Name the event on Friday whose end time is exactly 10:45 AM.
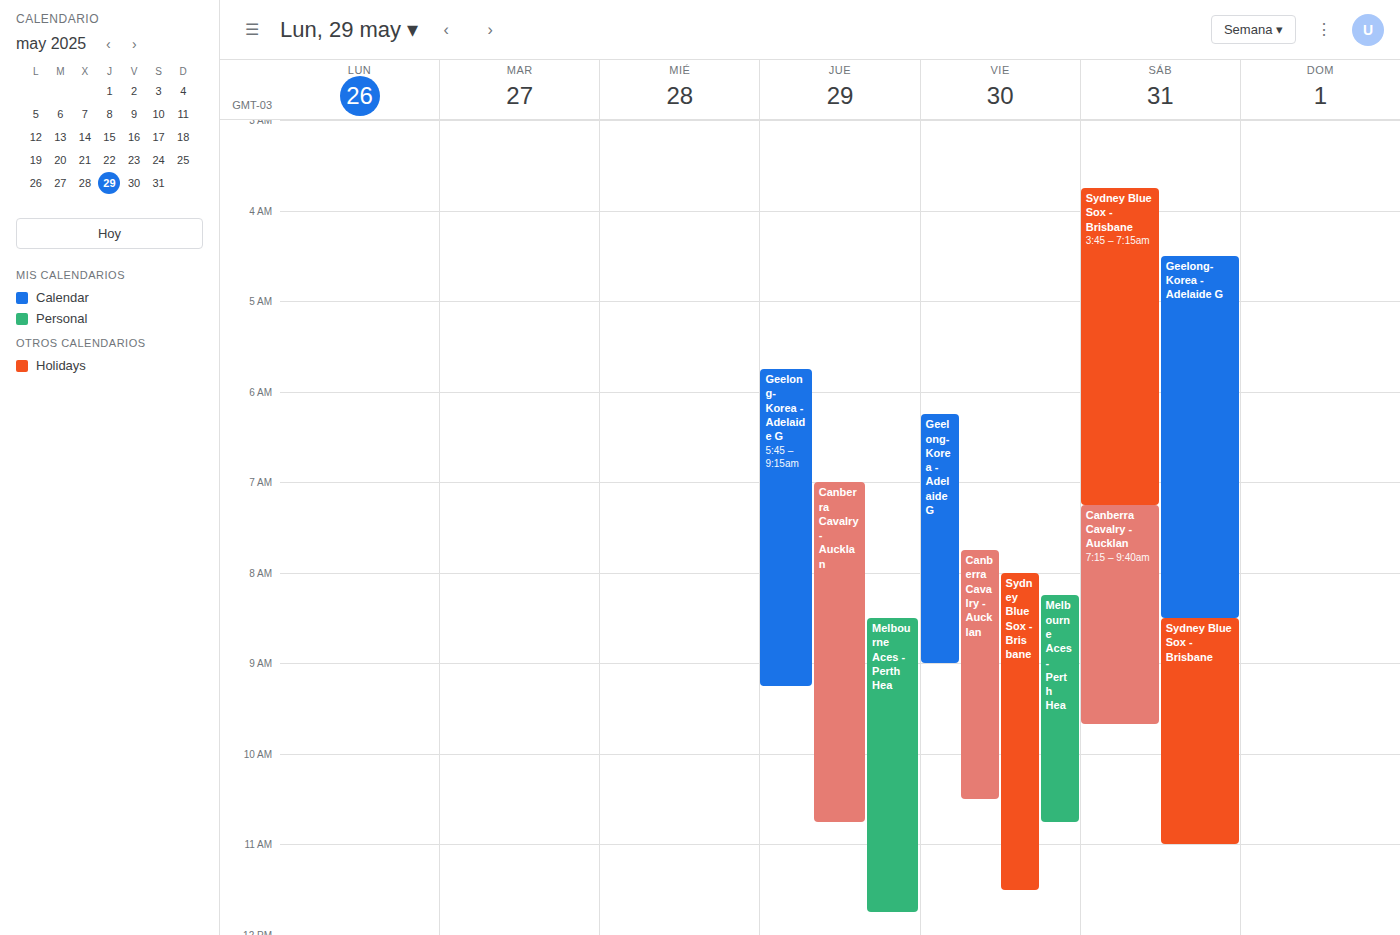
"Melbourne Aces - Perth Hea"